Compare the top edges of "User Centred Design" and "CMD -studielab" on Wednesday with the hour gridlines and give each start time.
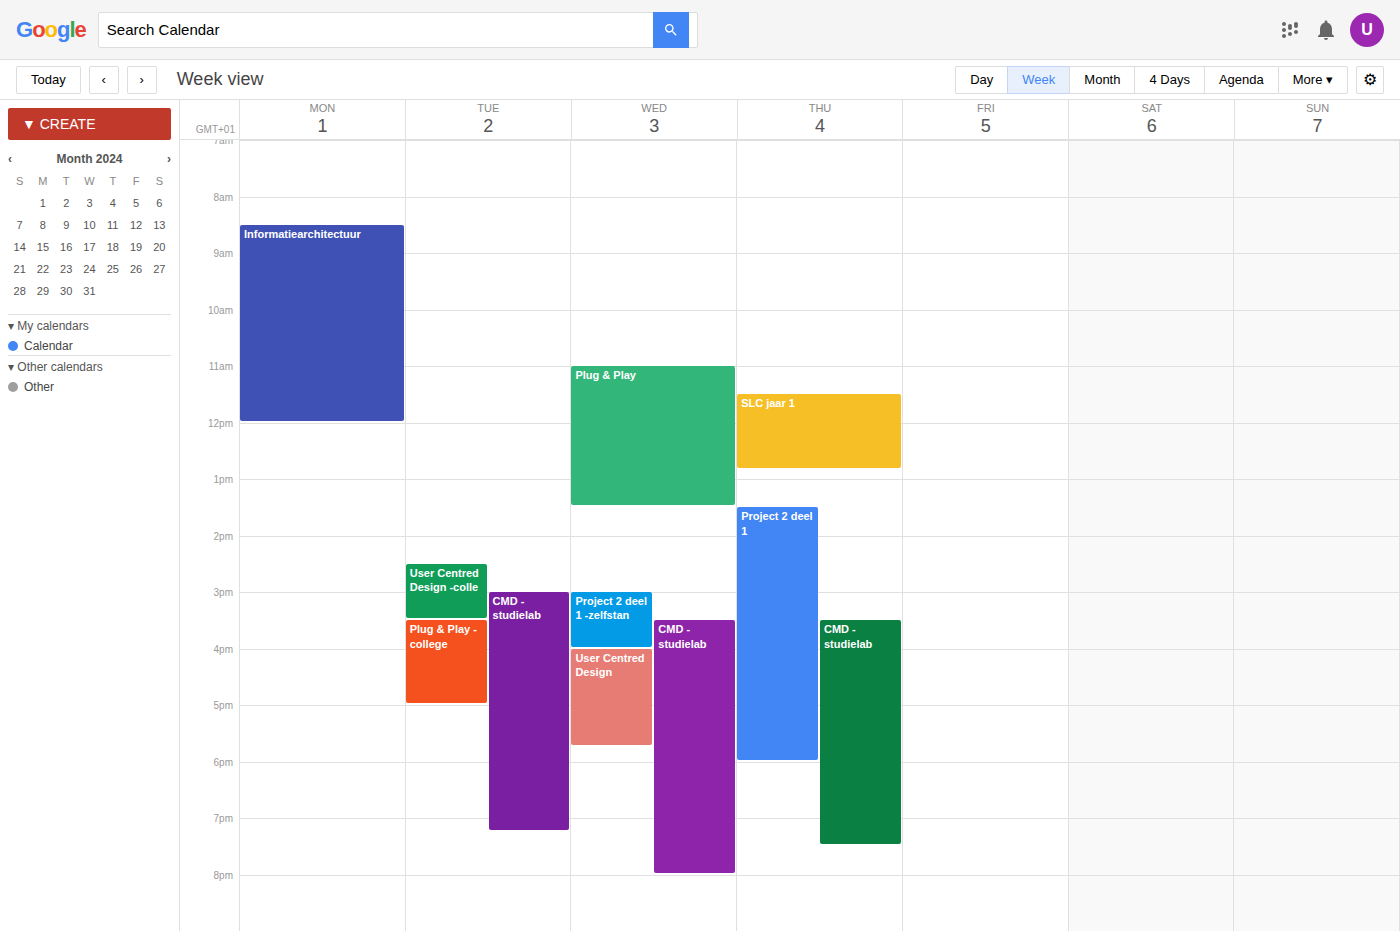
"User Centred Design": 4:00 PM, exactly on the 4 PM line. "CMD -studielab": 3:30 PM, halfway between the 3 PM and 4 PM lines.